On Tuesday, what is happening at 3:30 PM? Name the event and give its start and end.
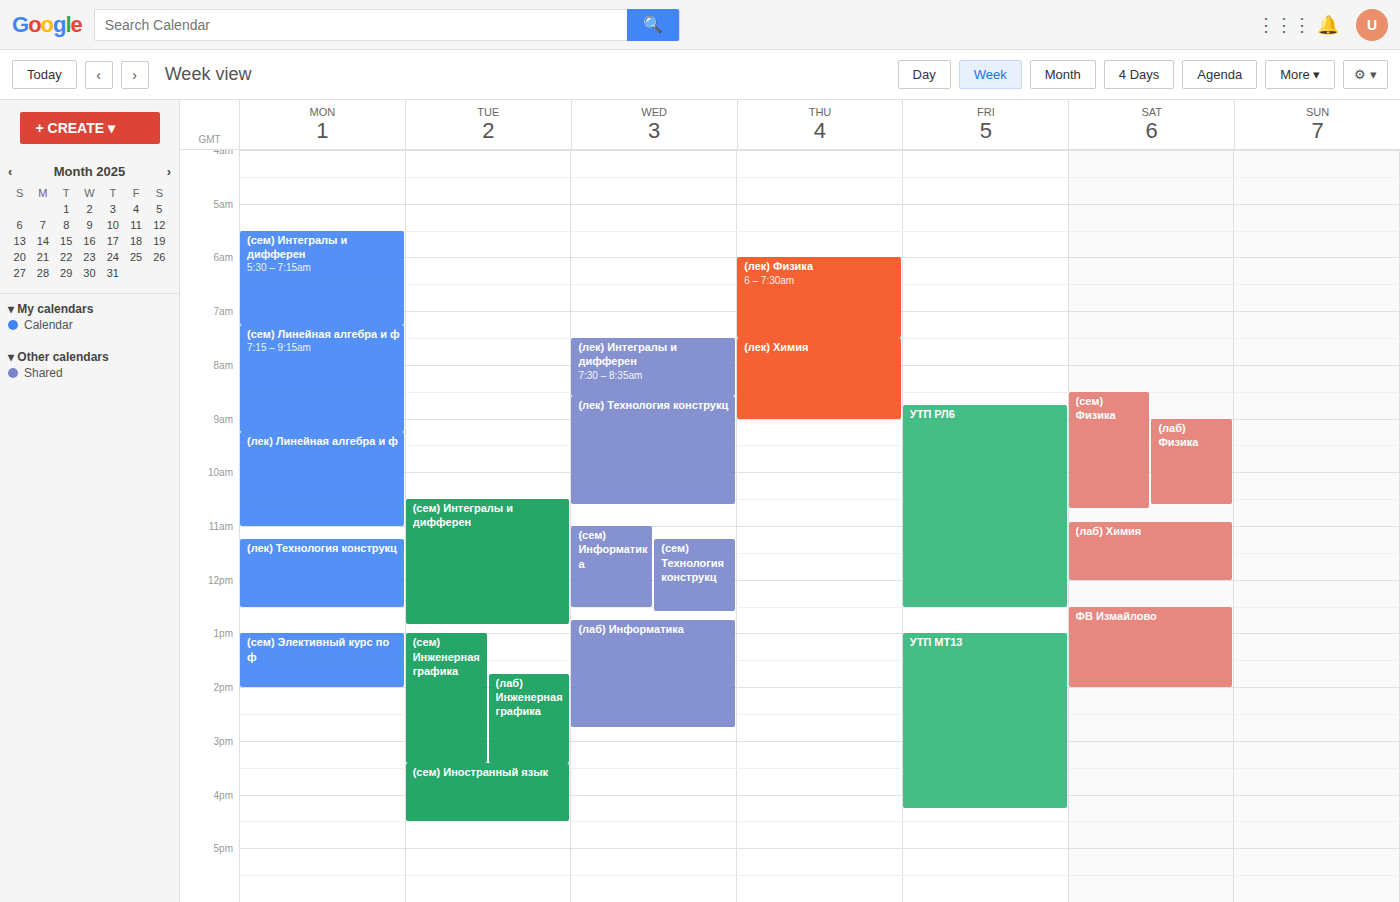
"(сем) Иностранный язык", 3:25 PM to 4:30 PM